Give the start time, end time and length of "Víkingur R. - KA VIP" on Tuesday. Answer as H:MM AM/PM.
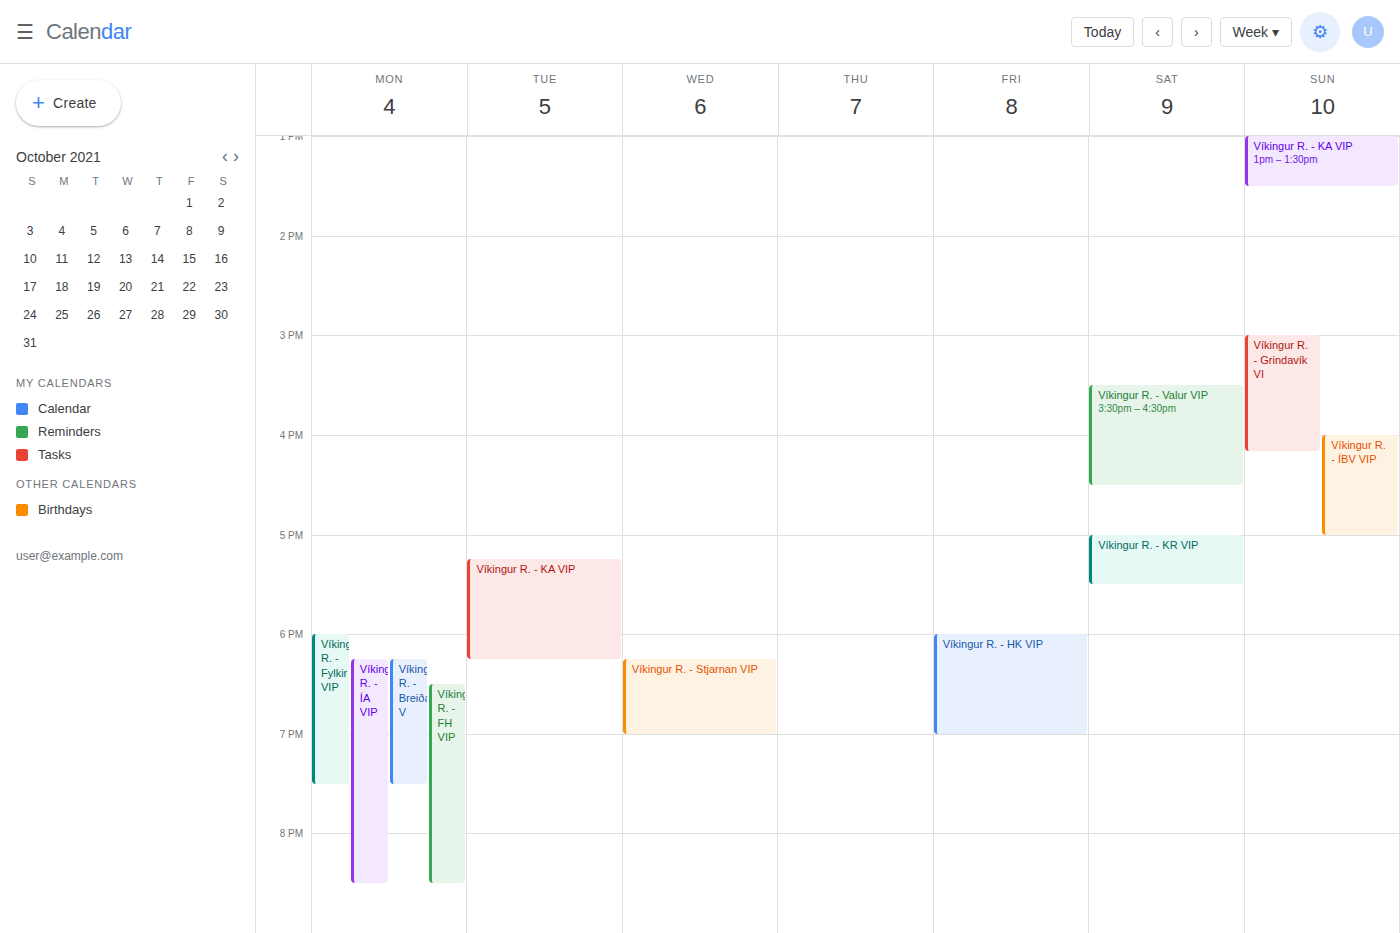
5:15 PM to 6:15 PM, 1 hour